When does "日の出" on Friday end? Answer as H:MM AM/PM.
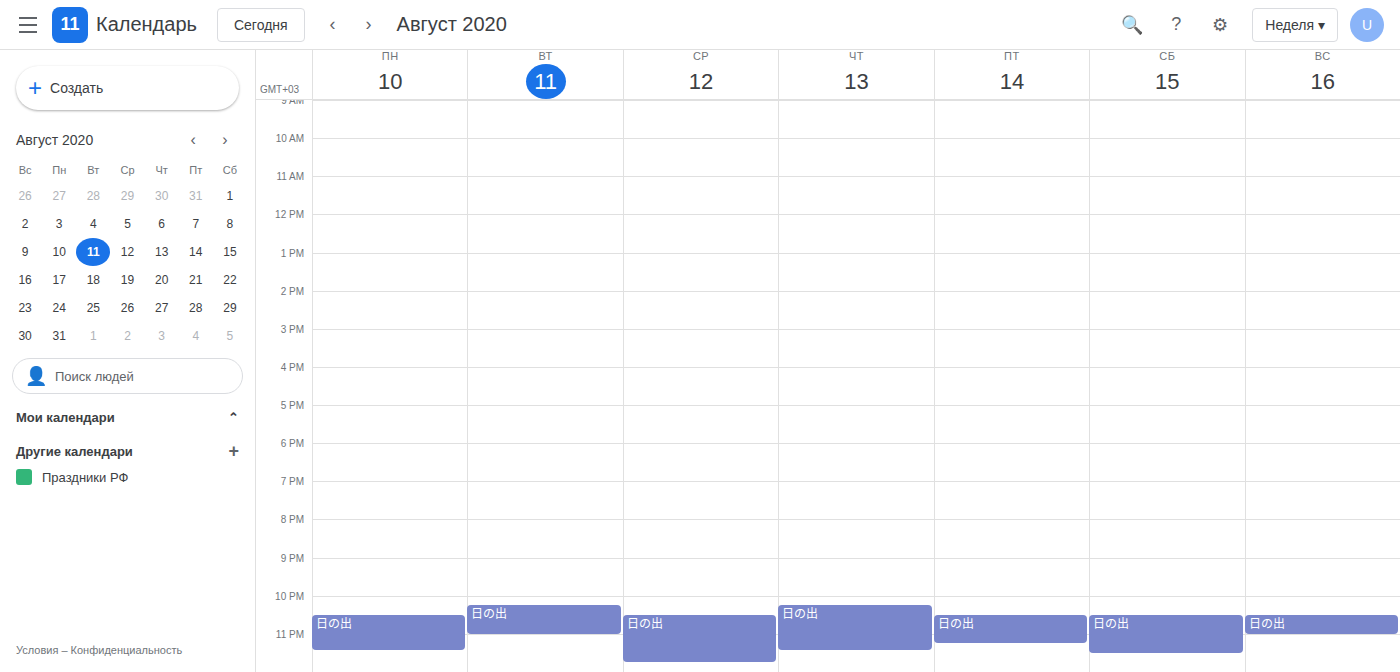
11:15 PM